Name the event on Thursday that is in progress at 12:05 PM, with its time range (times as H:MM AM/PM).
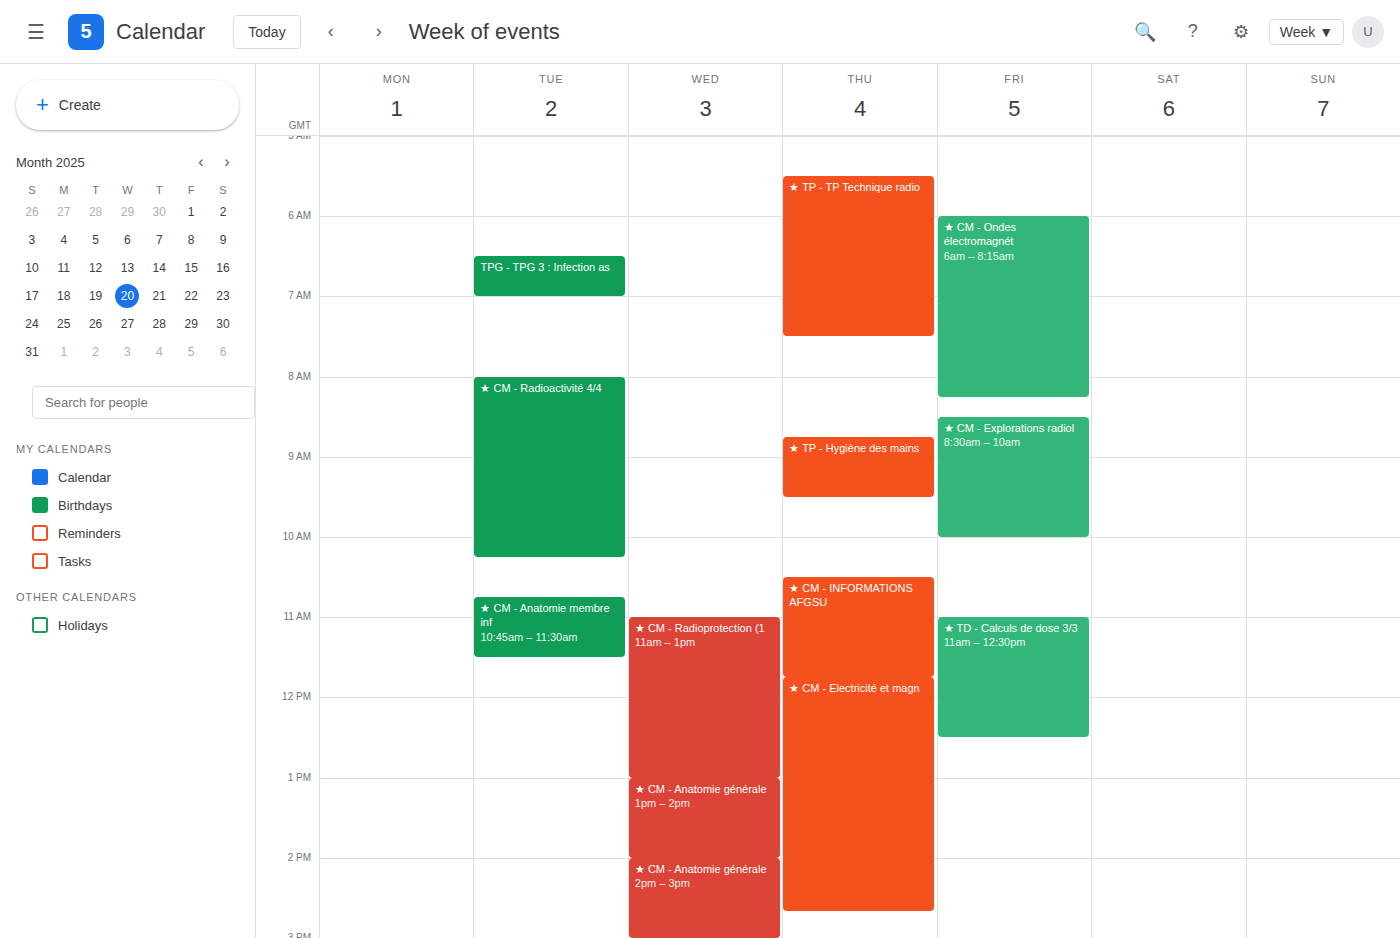
"★ CM - Electricité et magn", 11:45 AM to 2:40 PM